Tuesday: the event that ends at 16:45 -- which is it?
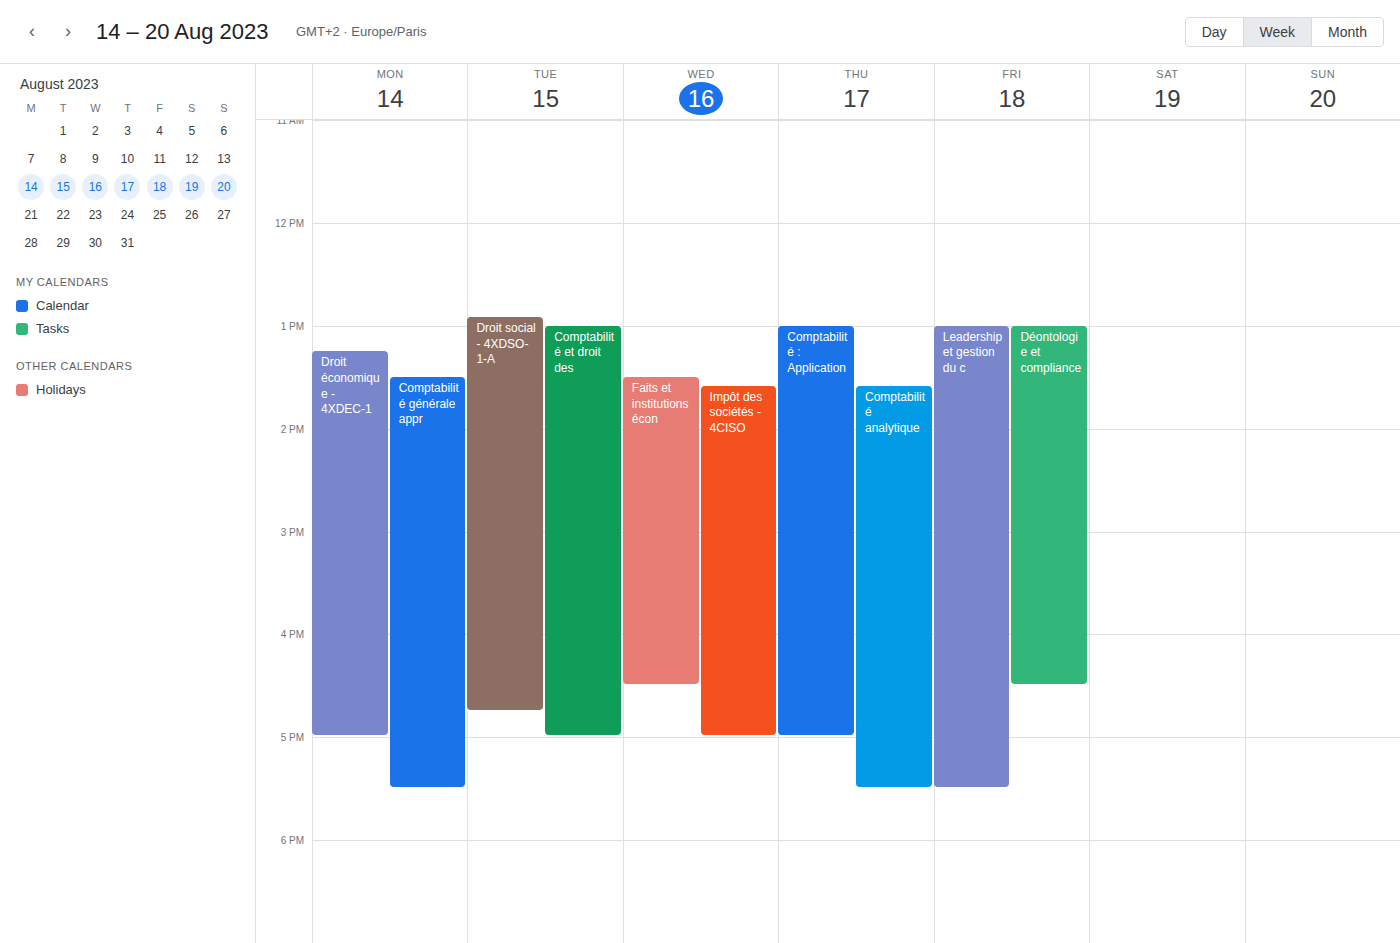
"Droit social - 4XDSO-1-A"